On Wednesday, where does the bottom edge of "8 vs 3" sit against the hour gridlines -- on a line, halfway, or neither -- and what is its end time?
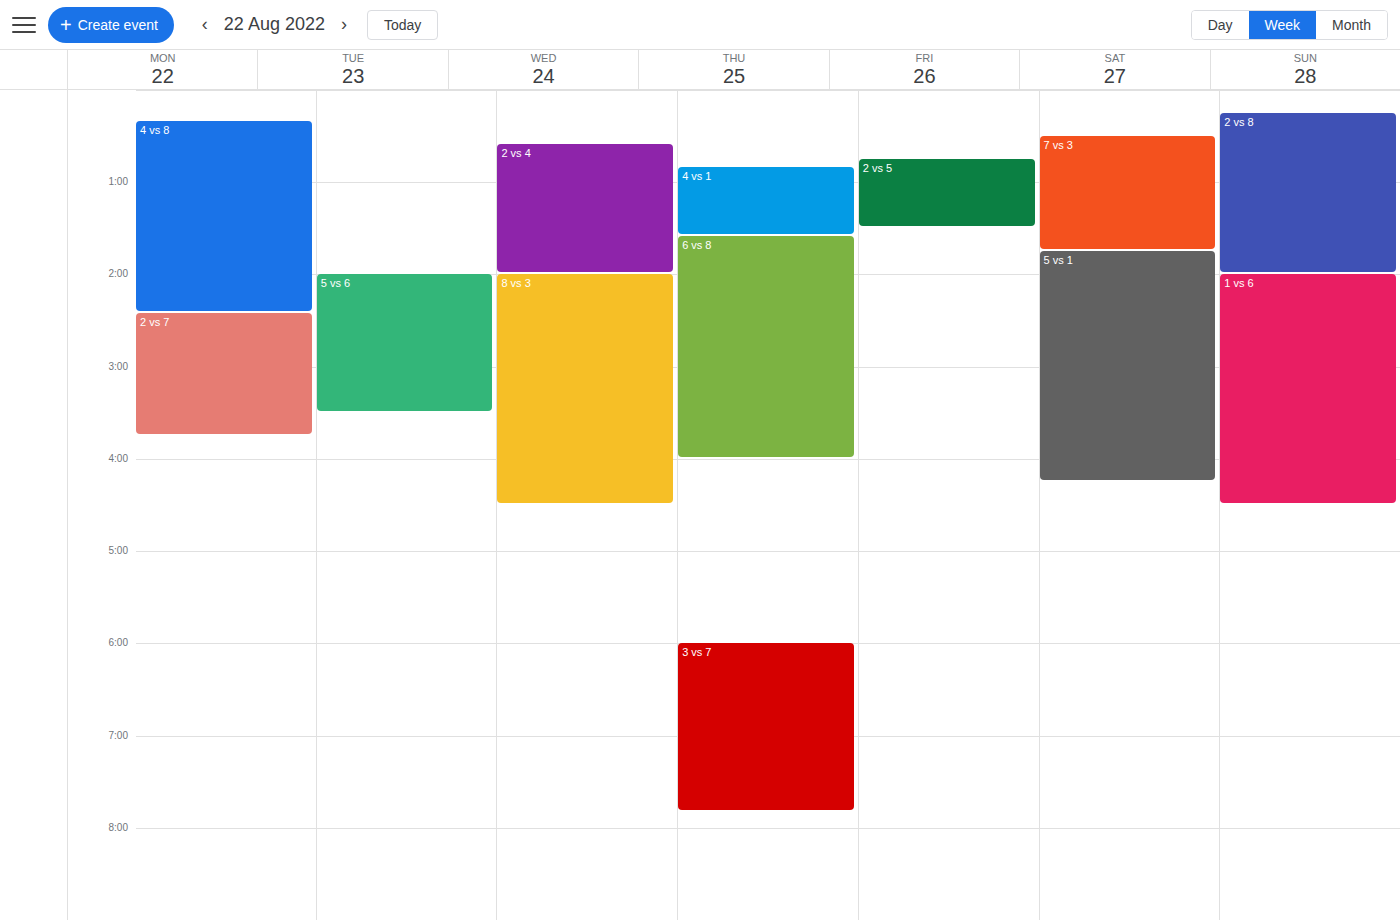
4:30 AM -- halfway between the 4 AM and 5 AM lines.